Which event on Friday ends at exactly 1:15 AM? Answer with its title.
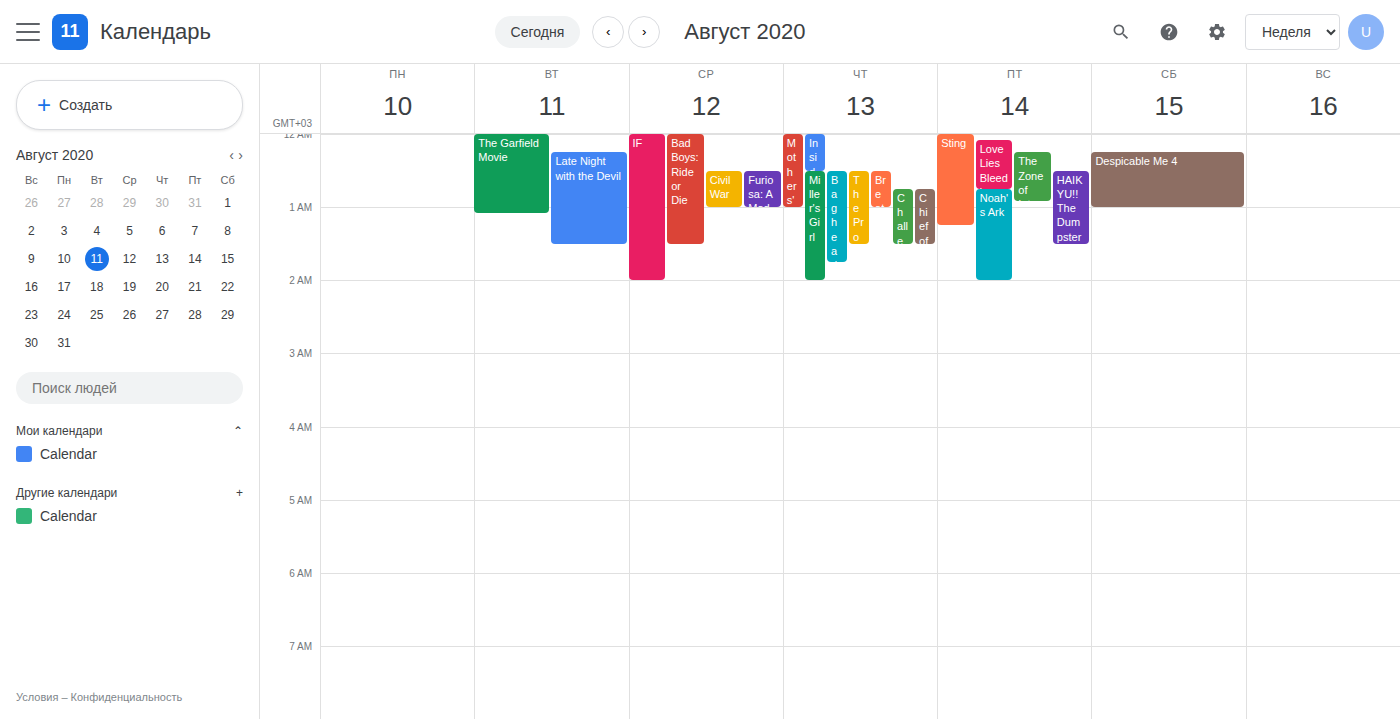
"Sting"